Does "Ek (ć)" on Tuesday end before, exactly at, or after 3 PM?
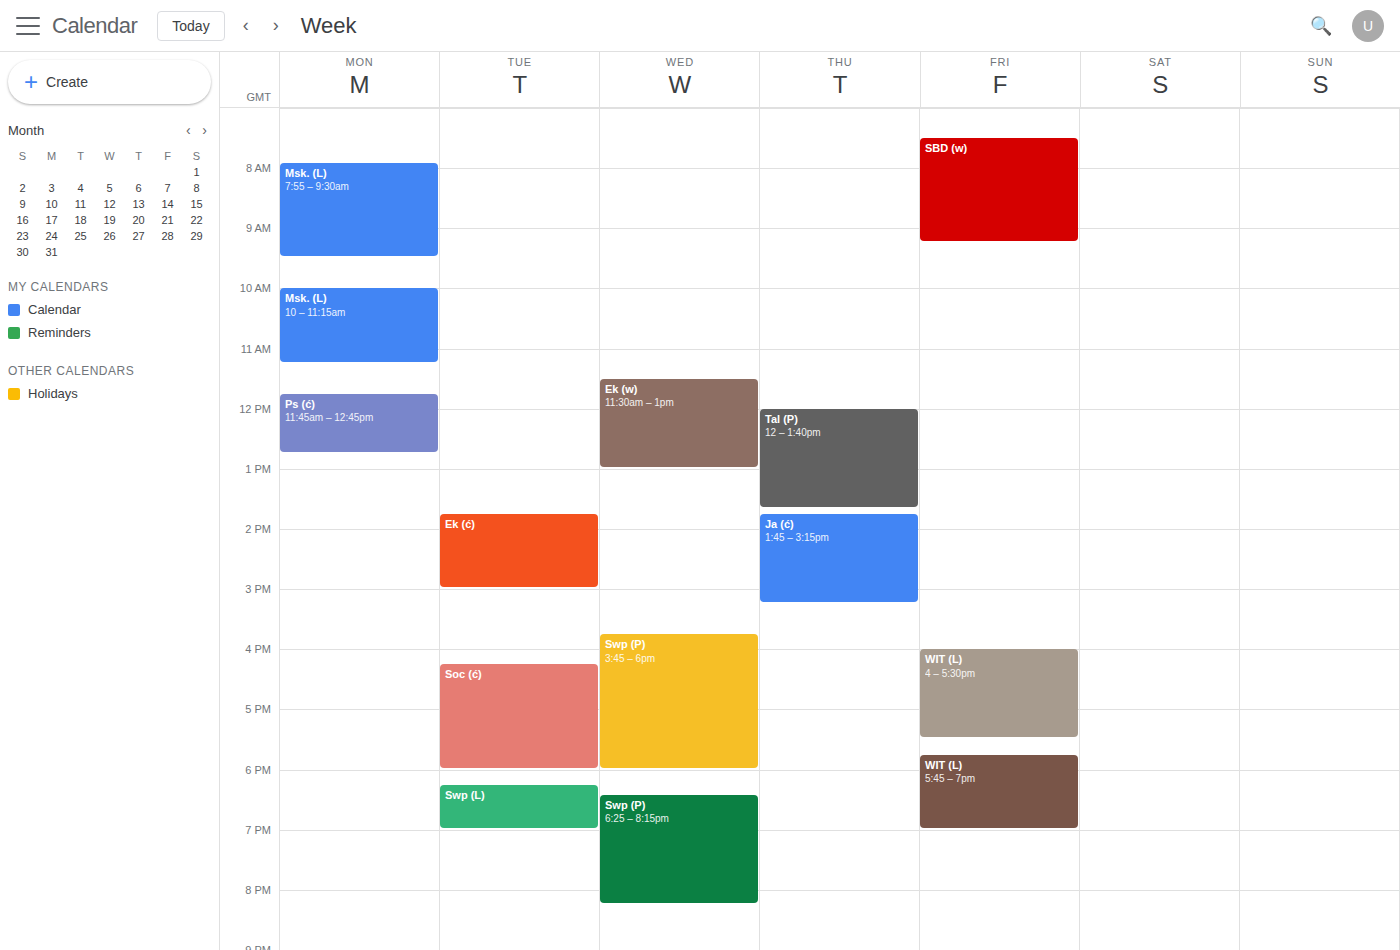
3:00 PM -- exactly at 3 PM, on the 3 PM line.